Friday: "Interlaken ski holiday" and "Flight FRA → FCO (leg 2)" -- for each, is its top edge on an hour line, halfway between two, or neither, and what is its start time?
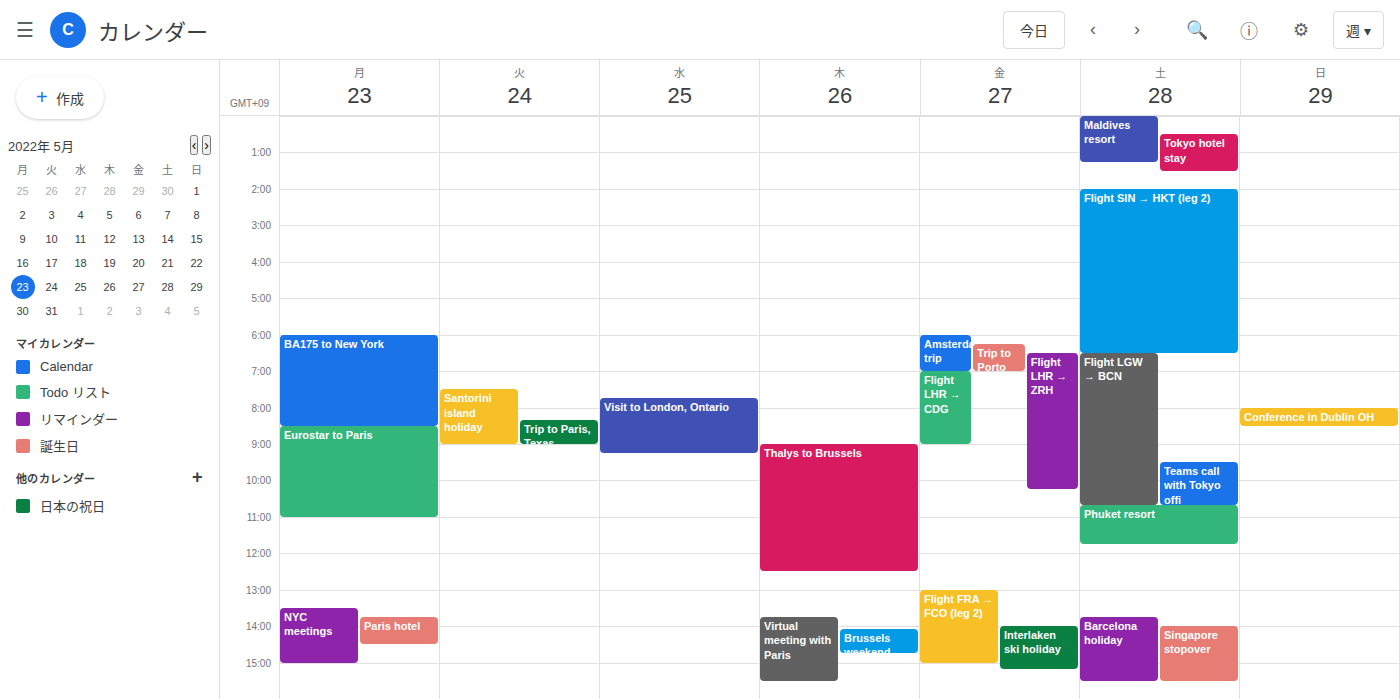
"Interlaken ski holiday": 2:00 PM, exactly on the 2 PM line. "Flight FRA → FCO (leg 2)": 1:00 PM, exactly on the 1 PM line.